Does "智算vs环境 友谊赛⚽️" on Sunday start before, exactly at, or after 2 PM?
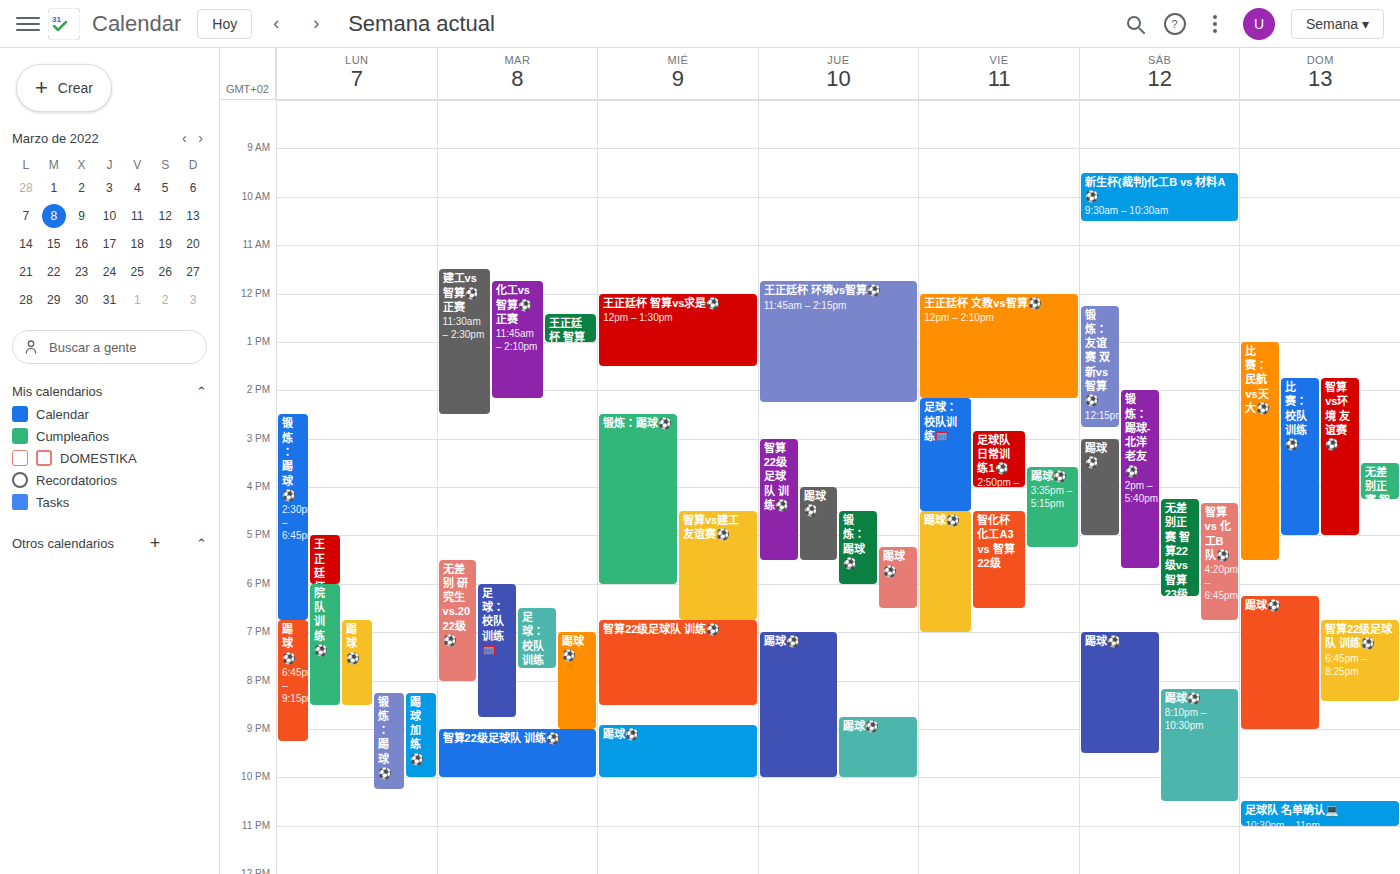
1:45 PM -- before 2 PM, 15 minutes above the 2 PM line.